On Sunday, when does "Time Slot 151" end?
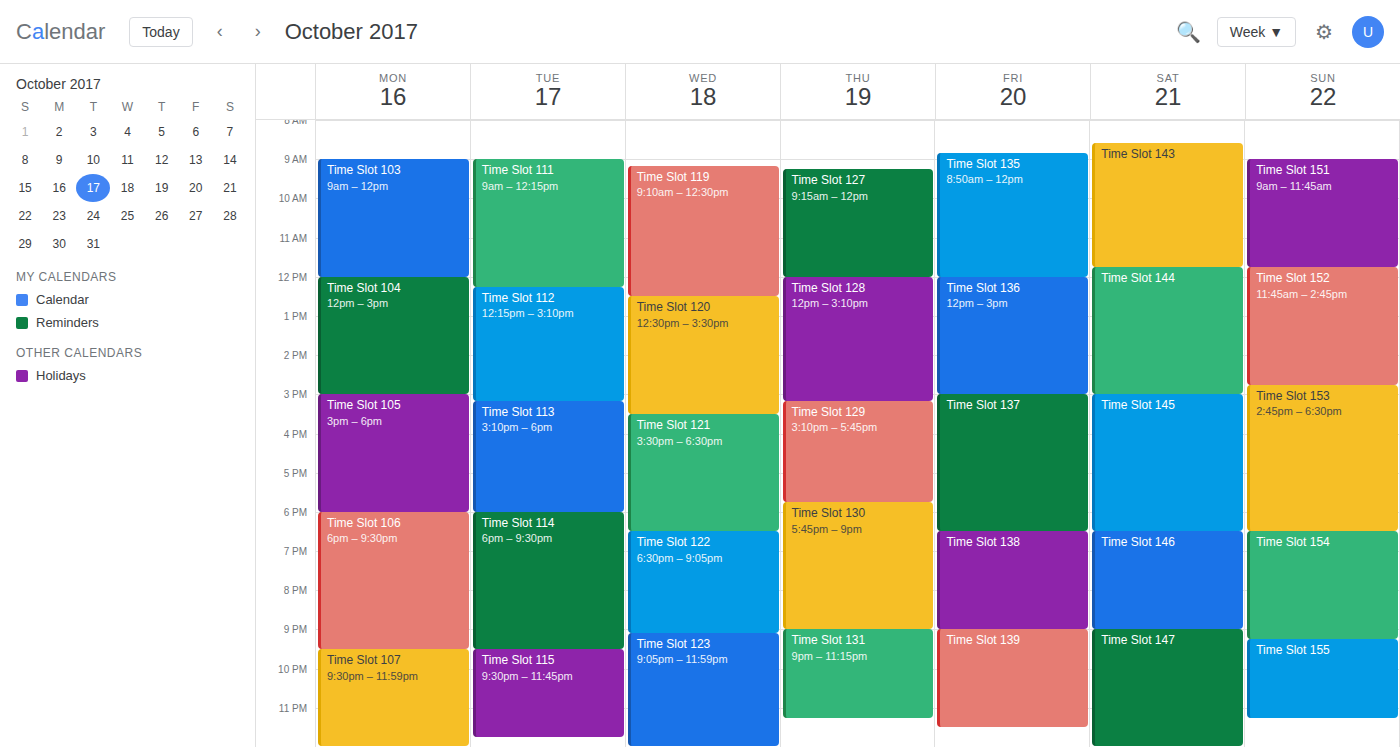
11:45 AM